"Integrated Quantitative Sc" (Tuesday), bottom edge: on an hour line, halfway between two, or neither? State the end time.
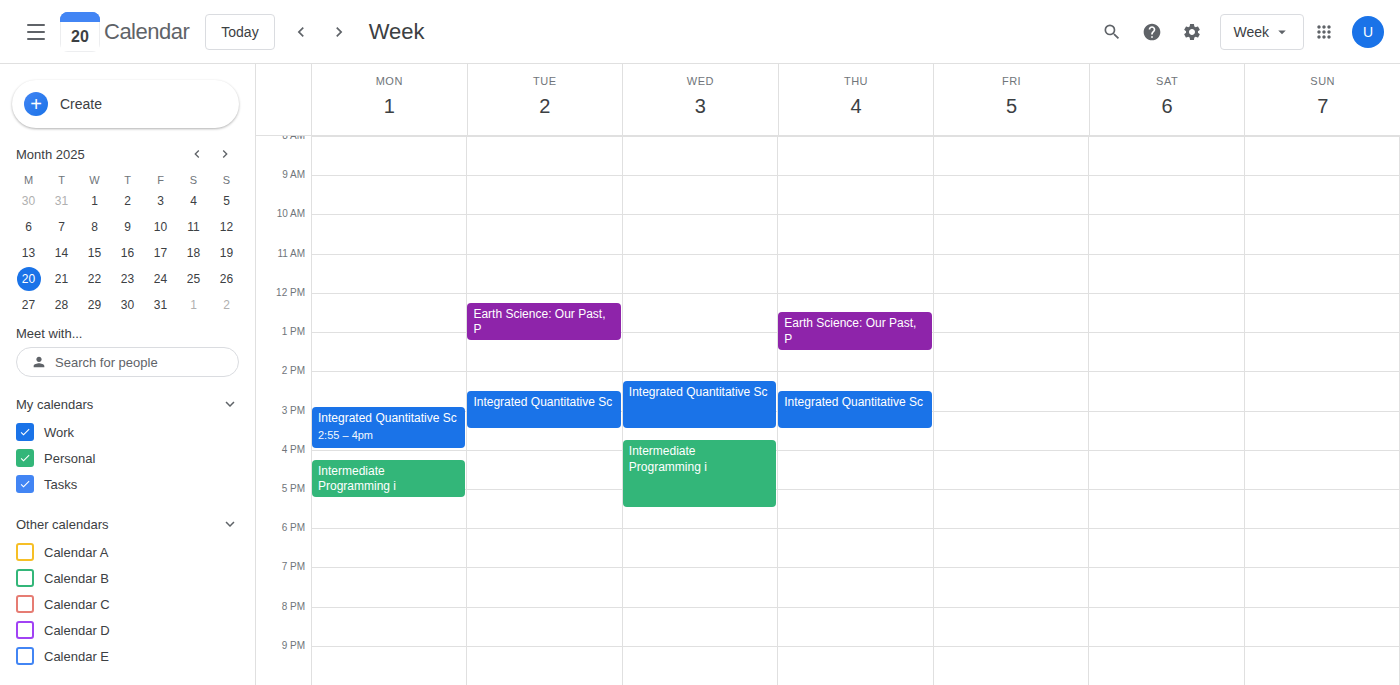
3:30 PM -- halfway between the 3 PM and 4 PM lines.